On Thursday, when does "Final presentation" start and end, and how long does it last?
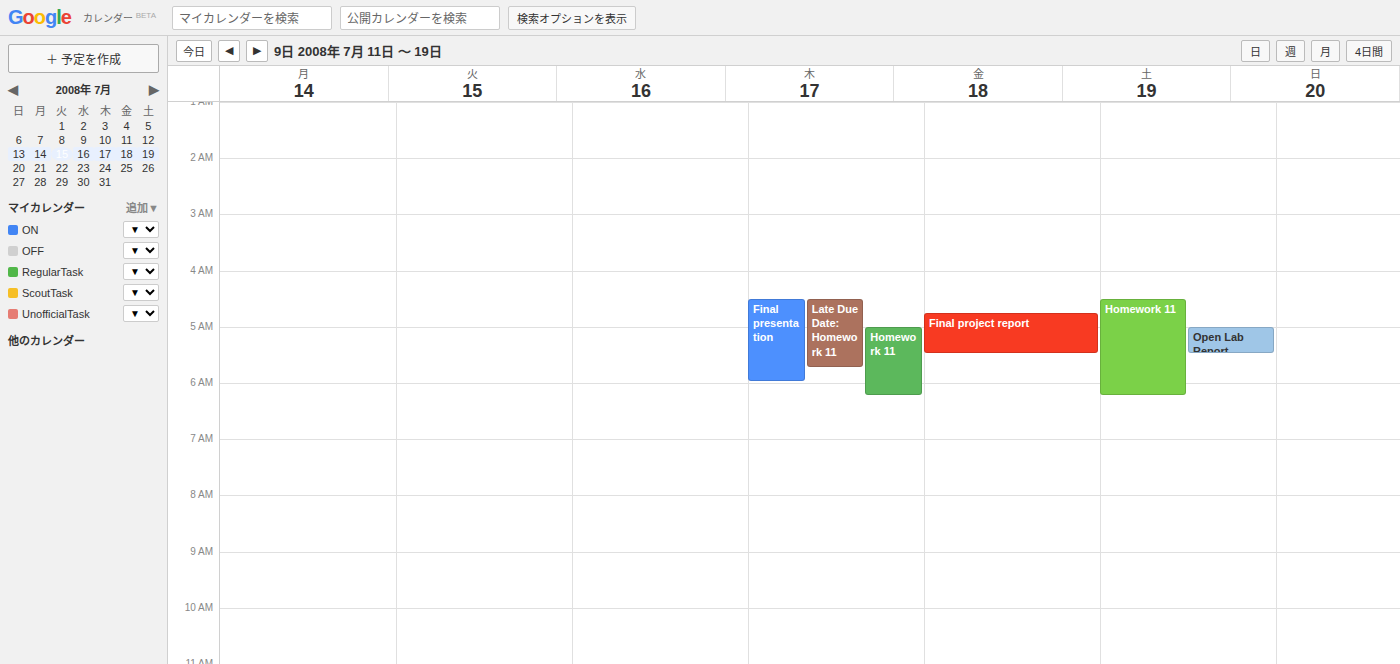
4:30 AM to 6:00 AM, 1 hour 30 minutes